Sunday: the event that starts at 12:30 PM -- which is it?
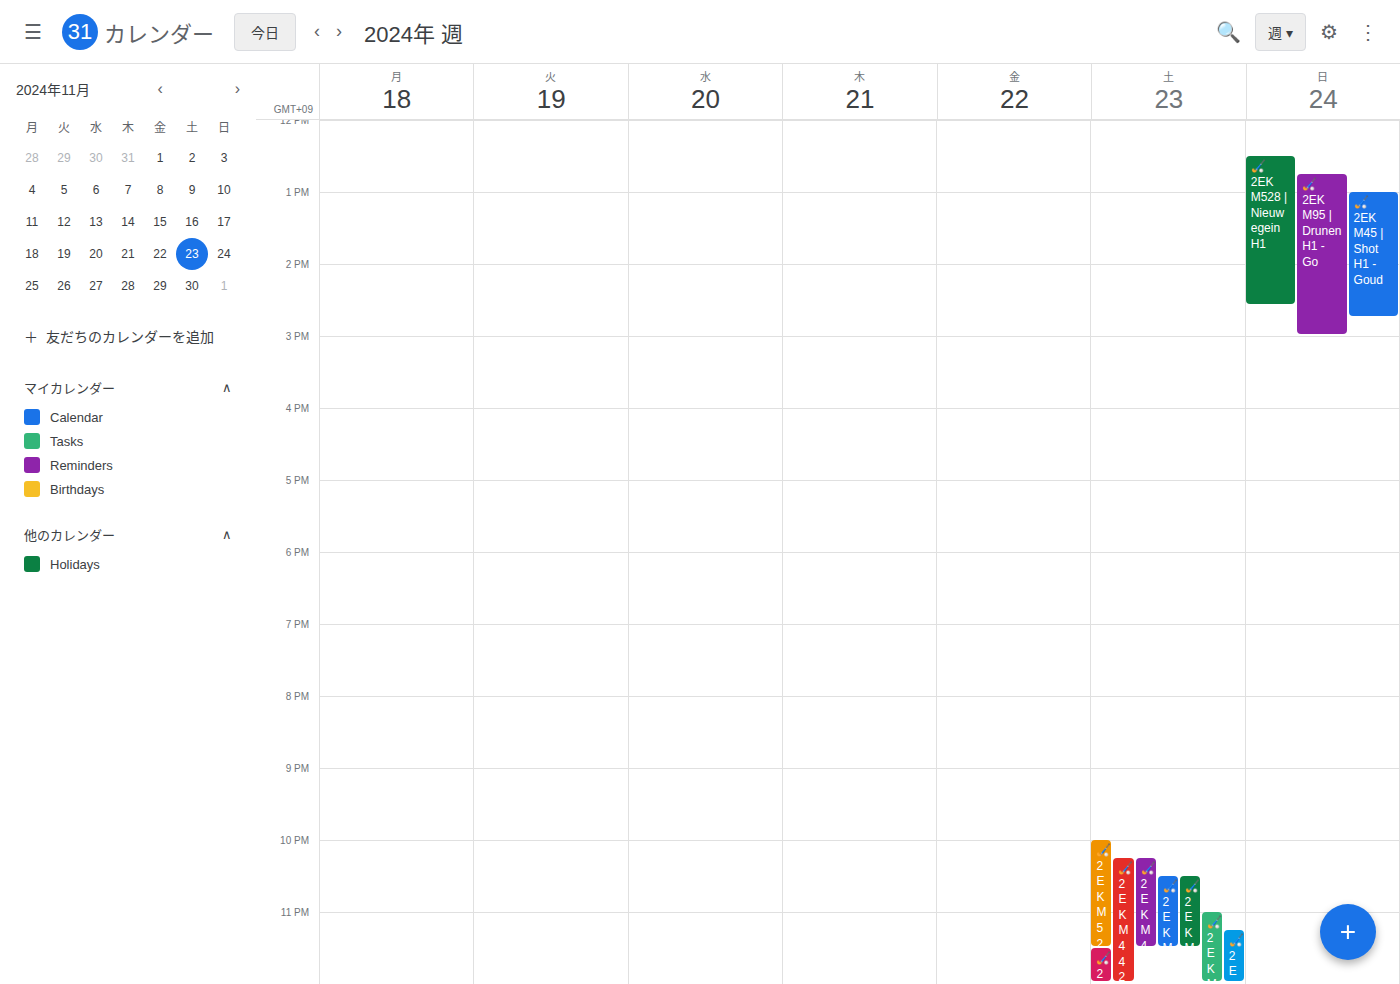
"🏑 2EK M528 | Nieuwegein H1"